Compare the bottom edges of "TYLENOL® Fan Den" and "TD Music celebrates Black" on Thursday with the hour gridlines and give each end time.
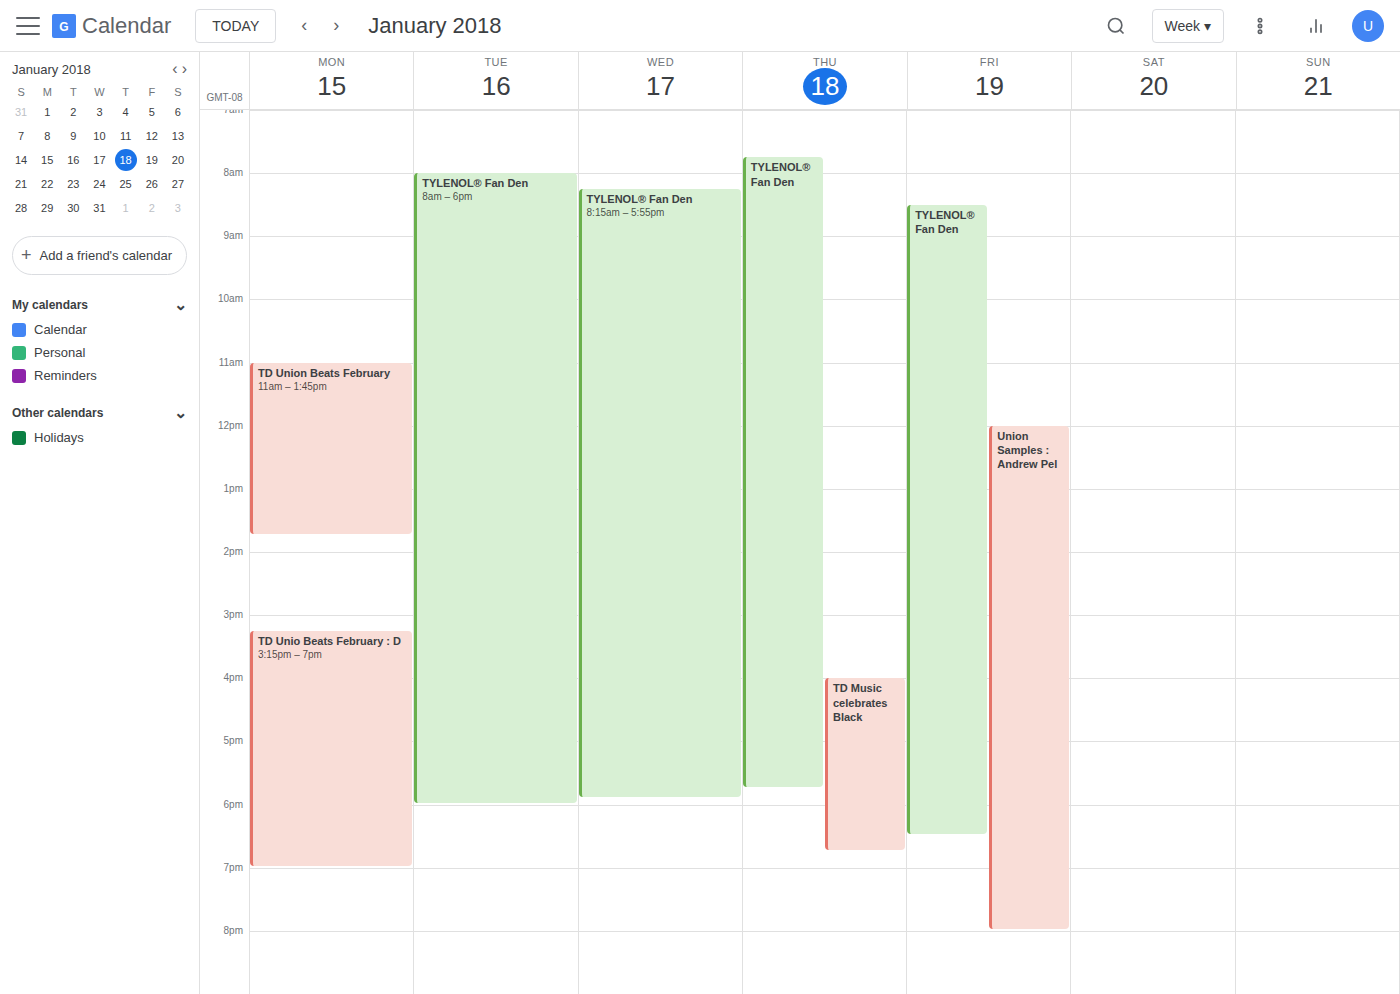
"TYLENOL® Fan Den": 5:45 PM, neither: three quarters of the way from the 5 PM line to the 6 PM line. "TD Music celebrates Black": 6:45 PM, neither: three quarters of the way from the 6 PM line to the 7 PM line.